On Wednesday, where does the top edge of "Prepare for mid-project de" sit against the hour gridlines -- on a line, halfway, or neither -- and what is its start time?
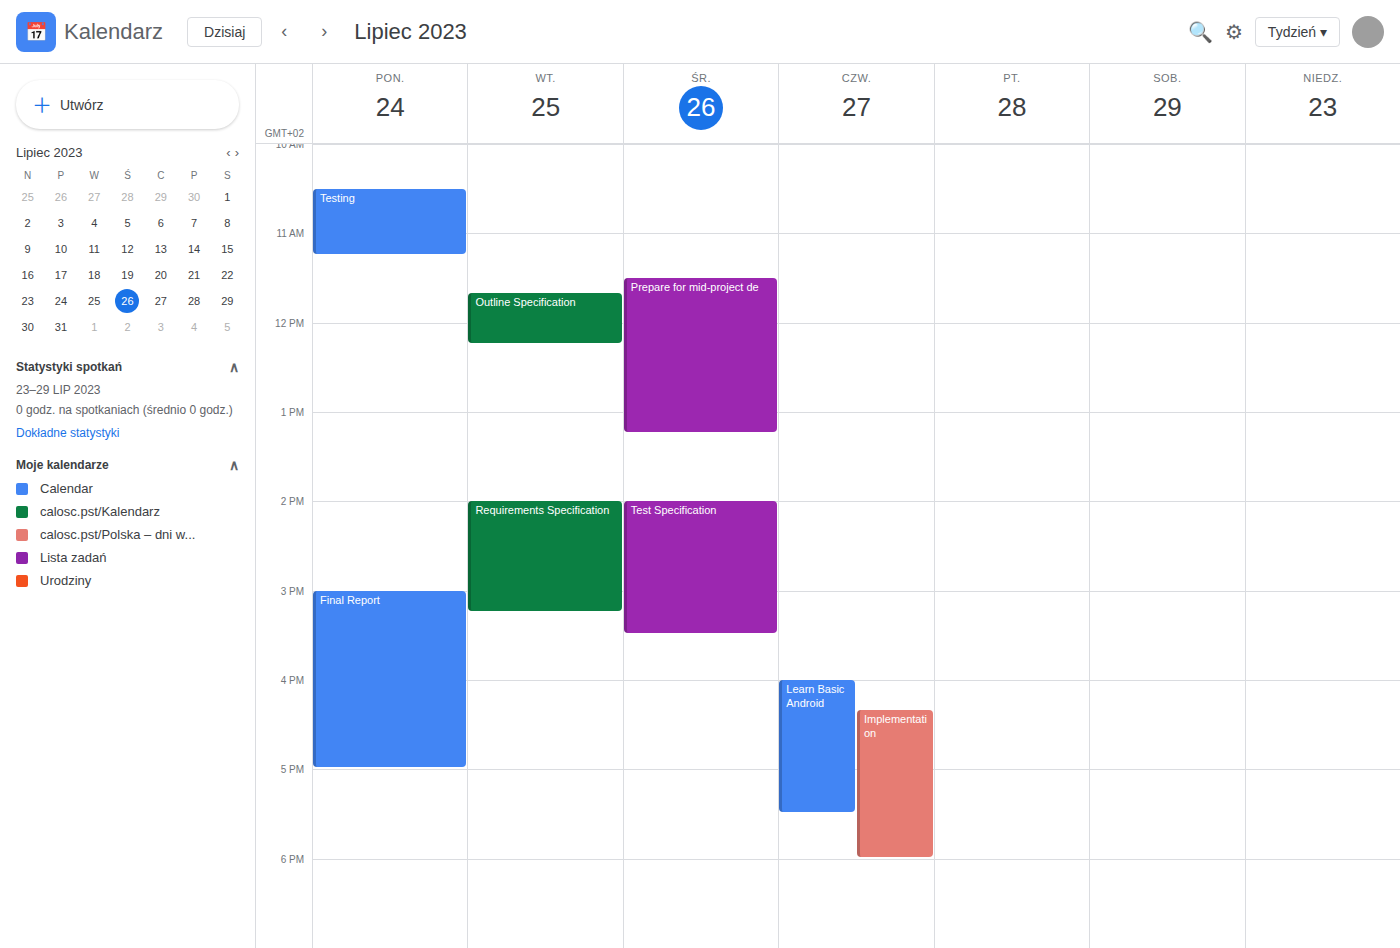
11:30 AM -- halfway between the 11 AM and 12 PM lines.